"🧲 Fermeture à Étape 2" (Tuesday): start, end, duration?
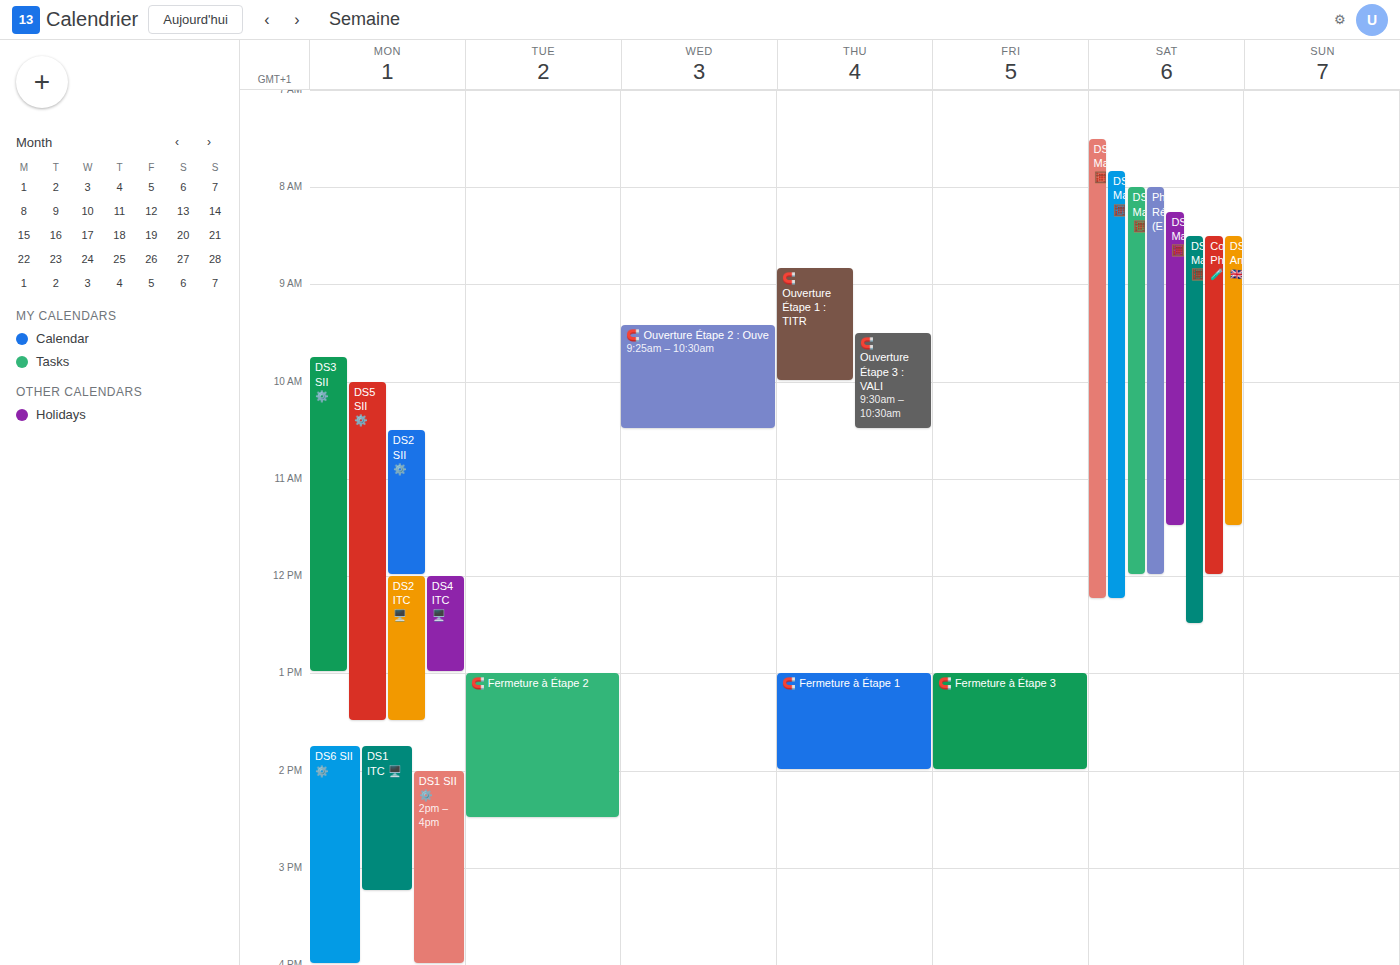
1:00 PM to 2:30 PM, 1 hour 30 minutes